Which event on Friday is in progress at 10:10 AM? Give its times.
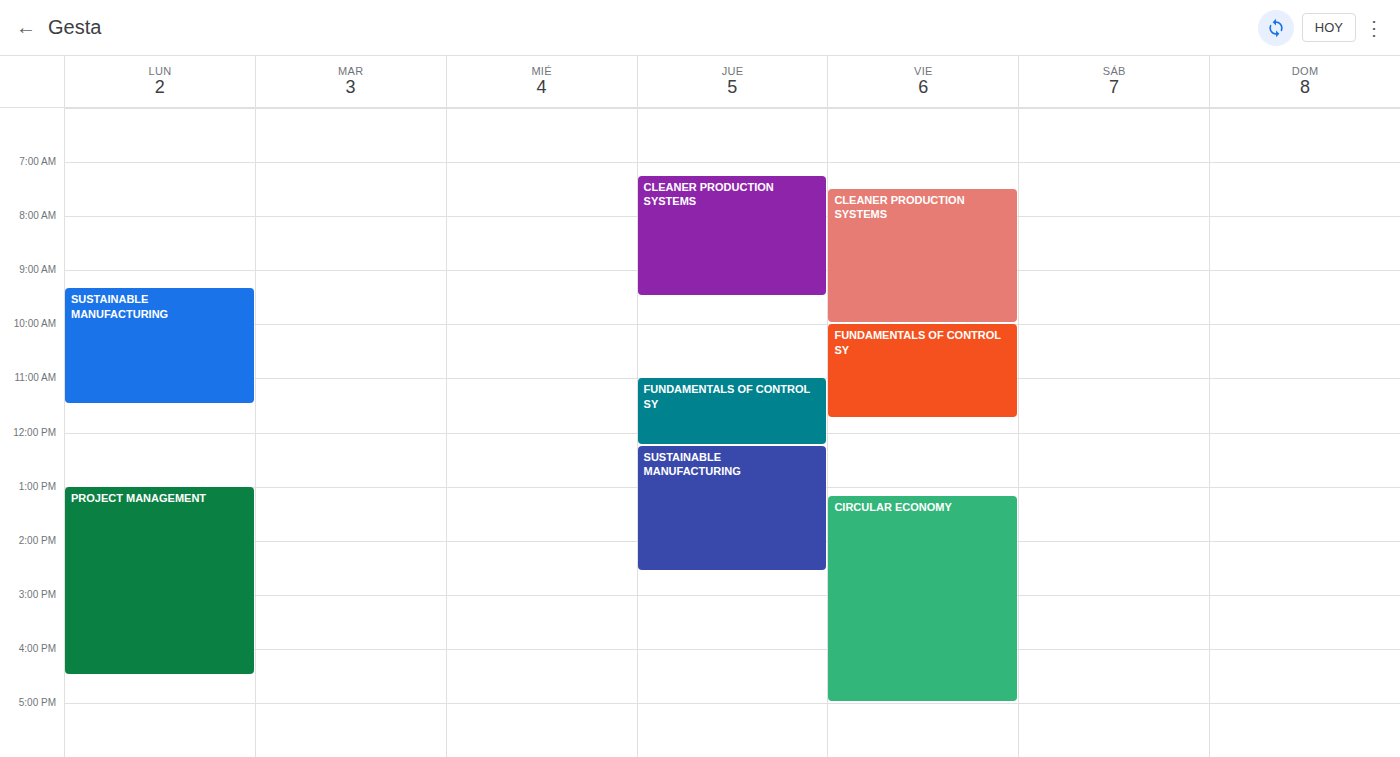
"FUNDAMENTALS OF CONTROL SY", 10:00 AM to 11:45 AM